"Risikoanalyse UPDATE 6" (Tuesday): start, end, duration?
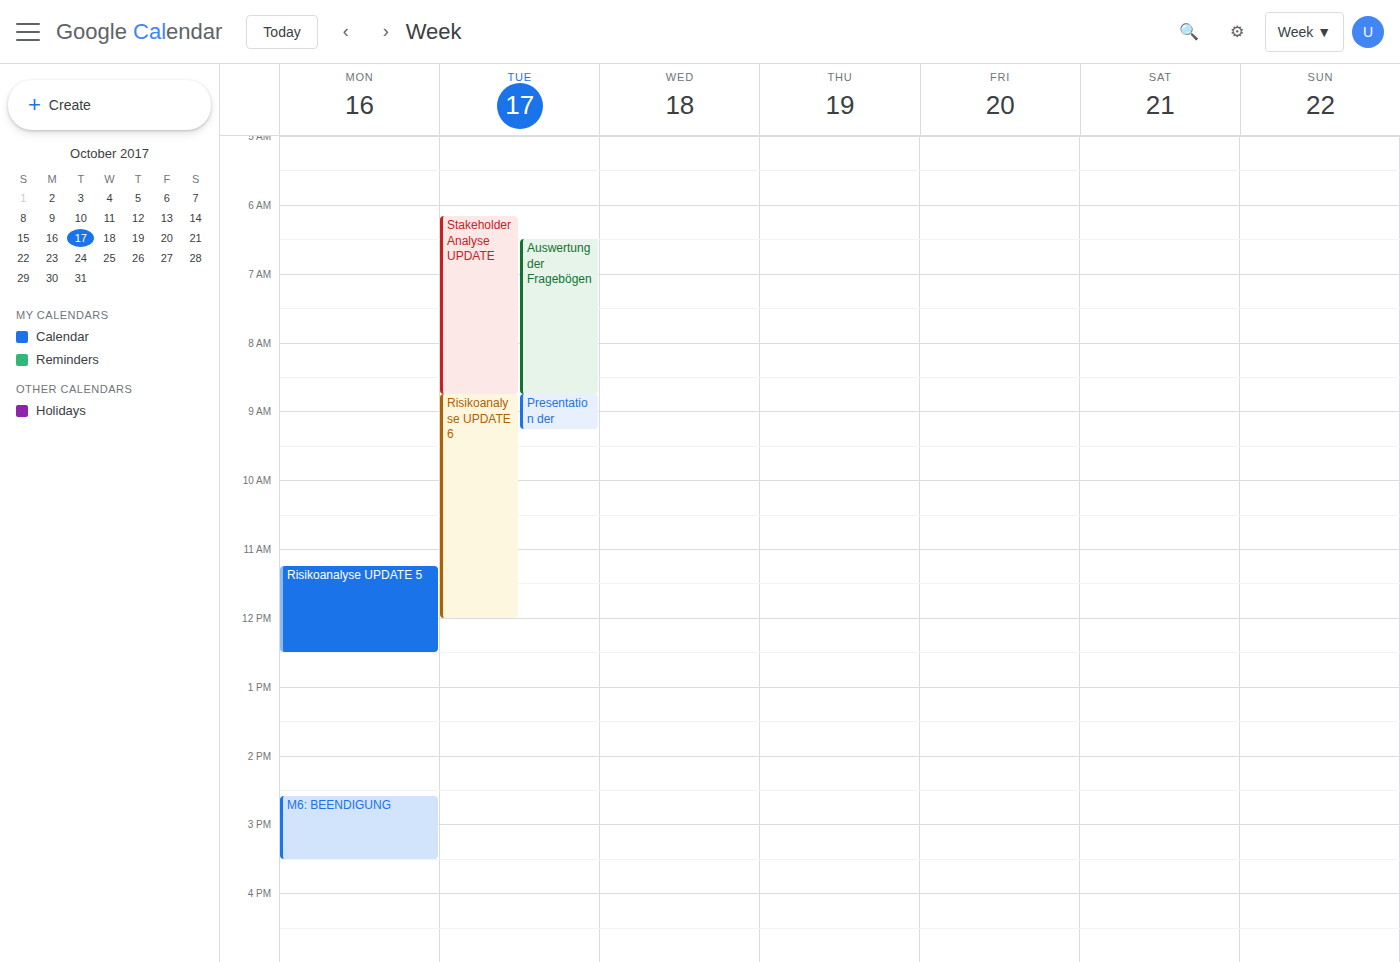
8:45 AM to 12:00 PM, 3 hours 15 minutes